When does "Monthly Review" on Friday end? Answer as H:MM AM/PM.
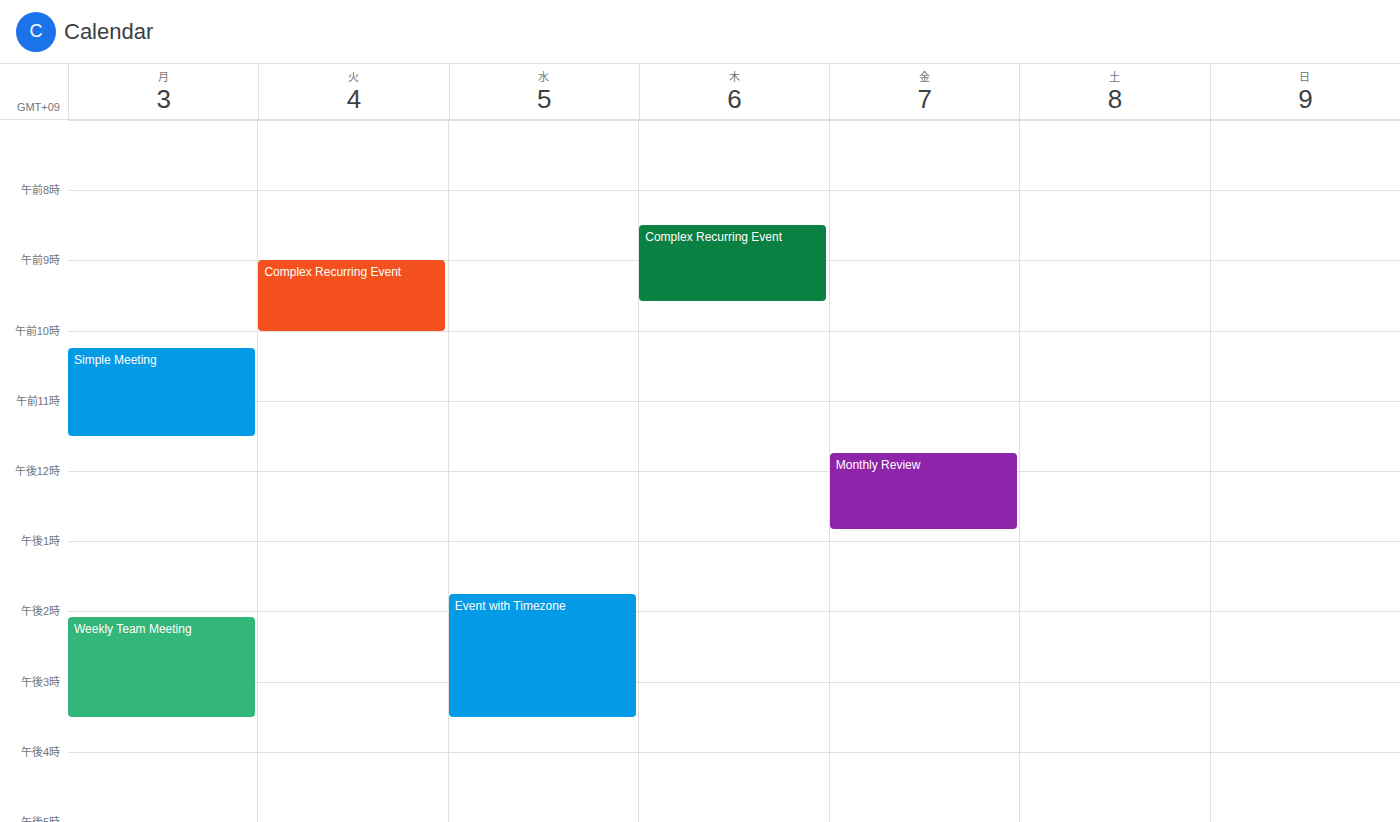
12:50 PM